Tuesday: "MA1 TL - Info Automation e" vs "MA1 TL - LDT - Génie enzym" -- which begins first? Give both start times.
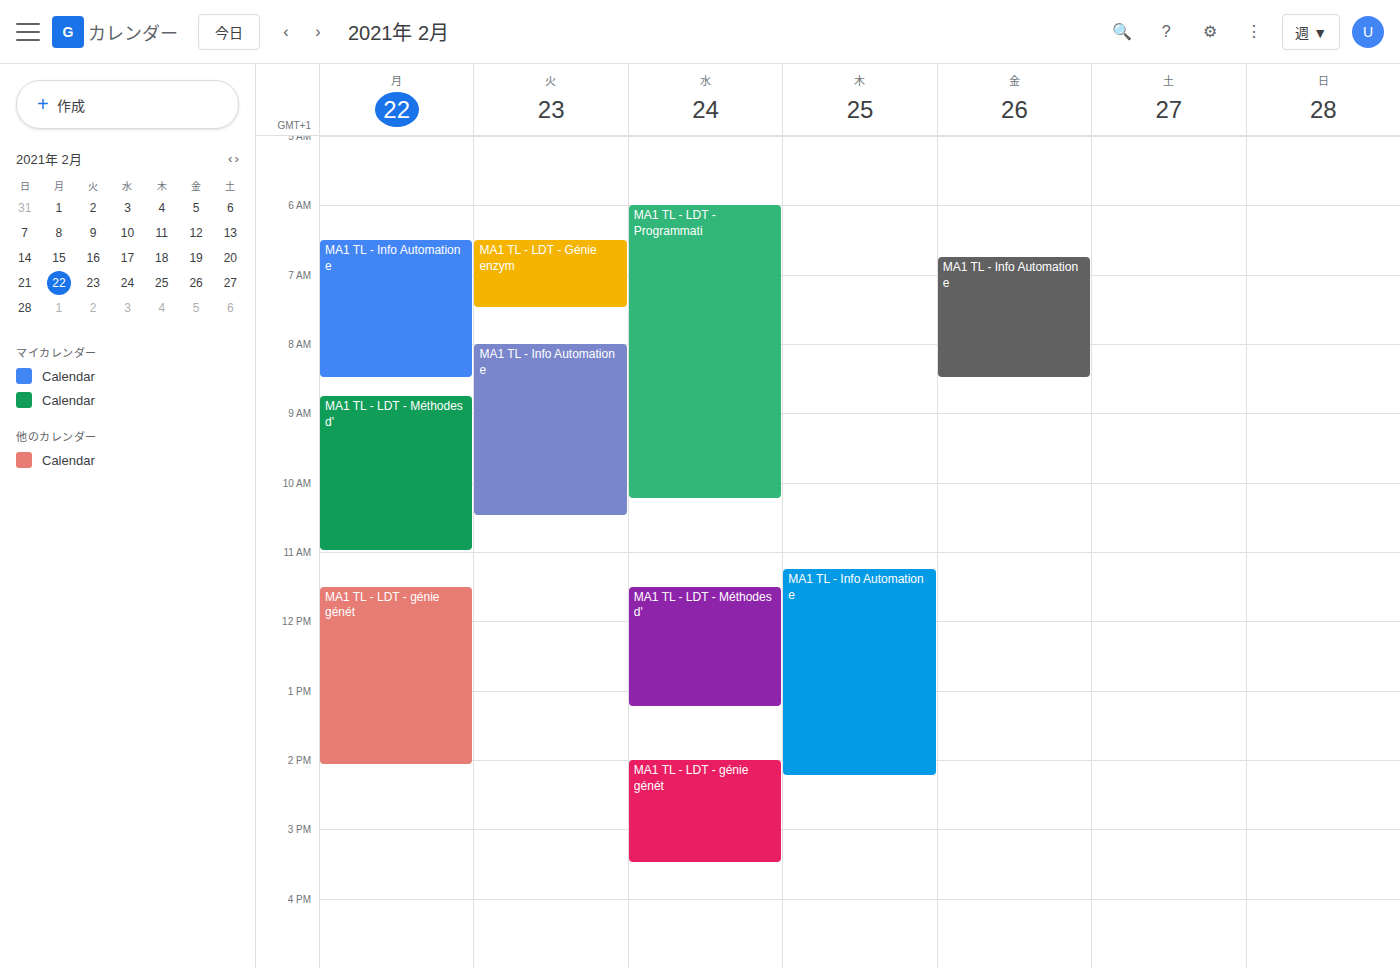
"MA1 TL - LDT - Génie enzym" 6:30 AM; "MA1 TL - Info Automation e" 8:00 AM.